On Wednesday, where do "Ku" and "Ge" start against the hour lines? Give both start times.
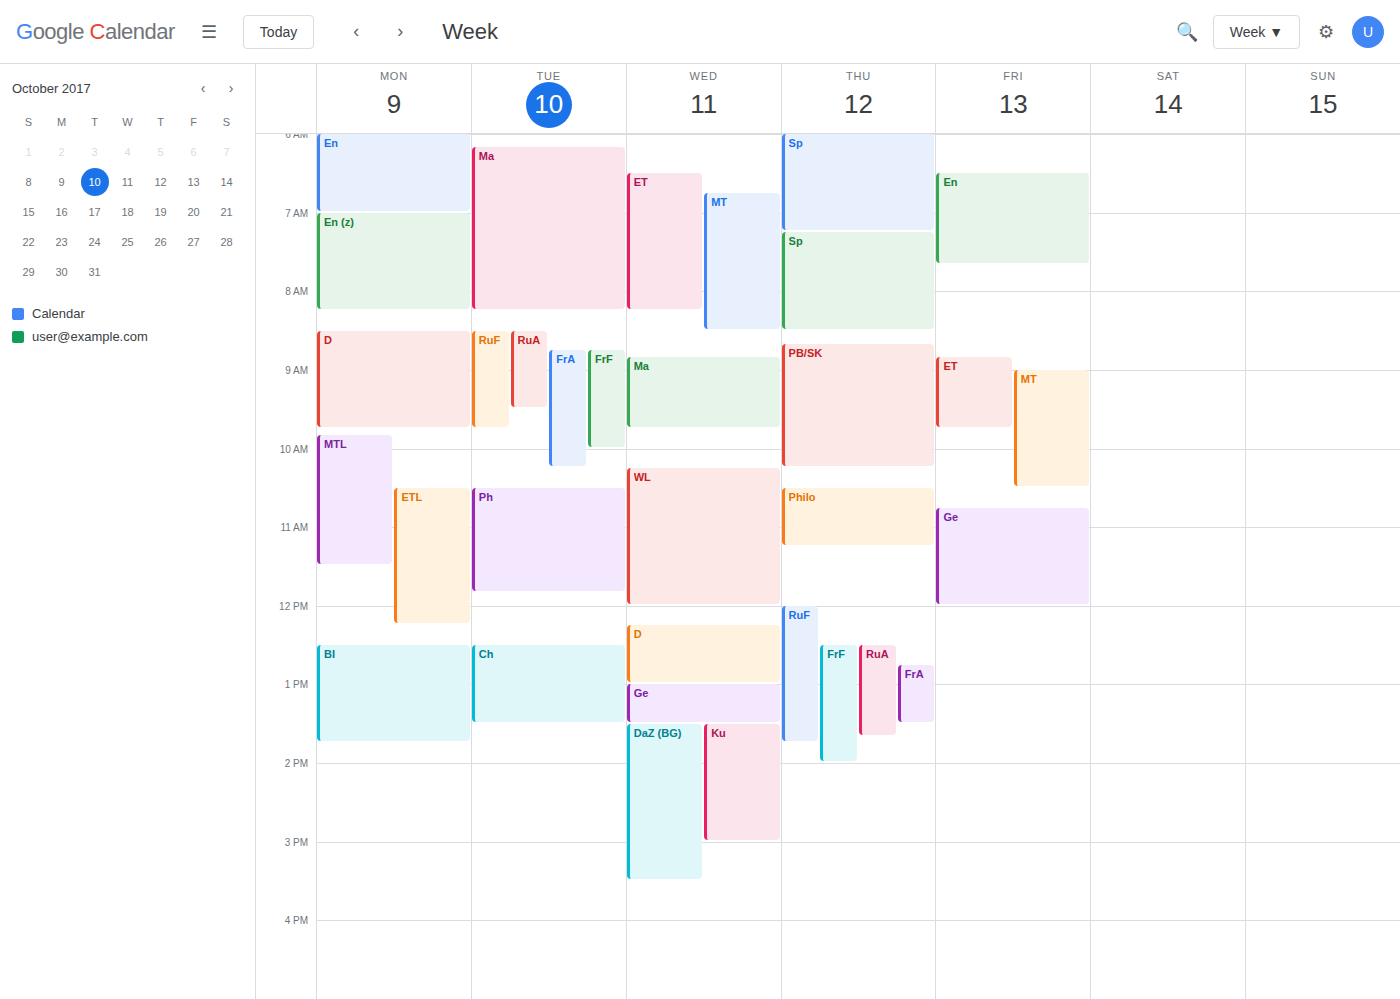
"Ku": 1:30 PM, halfway between the 1 PM and 2 PM lines. "Ge": 1:00 PM, exactly on the 1 PM line.